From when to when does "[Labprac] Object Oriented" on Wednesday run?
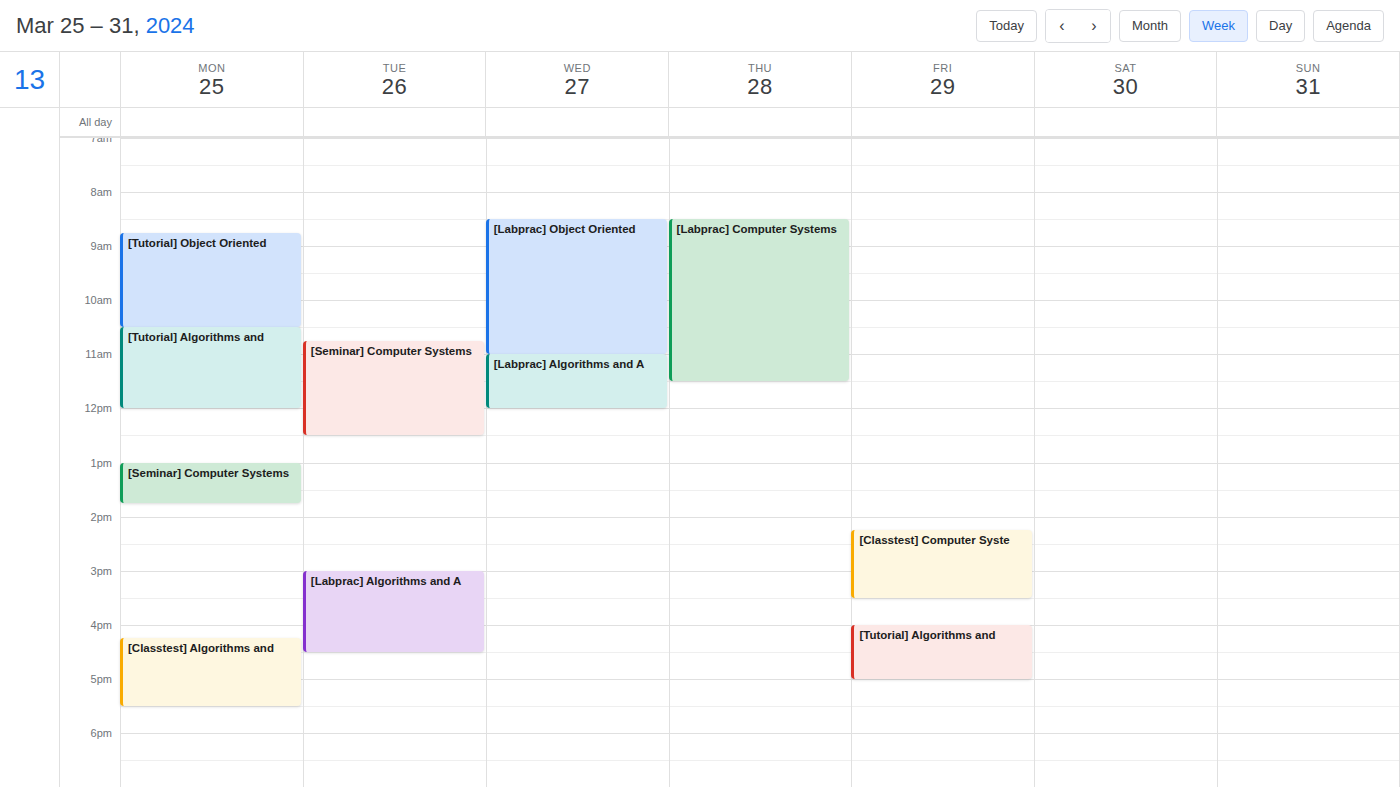
8:30 AM to 11:00 AM